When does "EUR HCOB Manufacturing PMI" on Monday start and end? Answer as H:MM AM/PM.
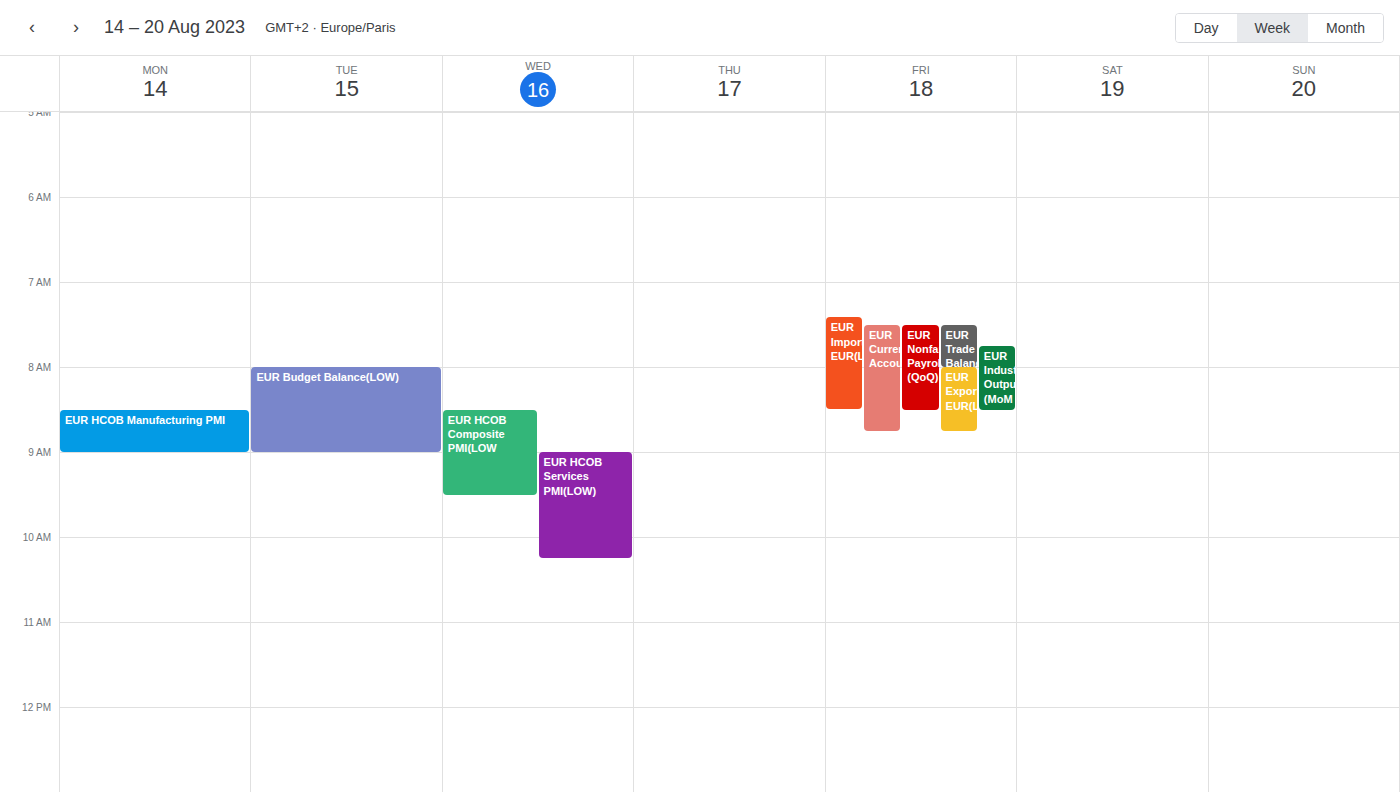
8:30 AM to 9:00 AM